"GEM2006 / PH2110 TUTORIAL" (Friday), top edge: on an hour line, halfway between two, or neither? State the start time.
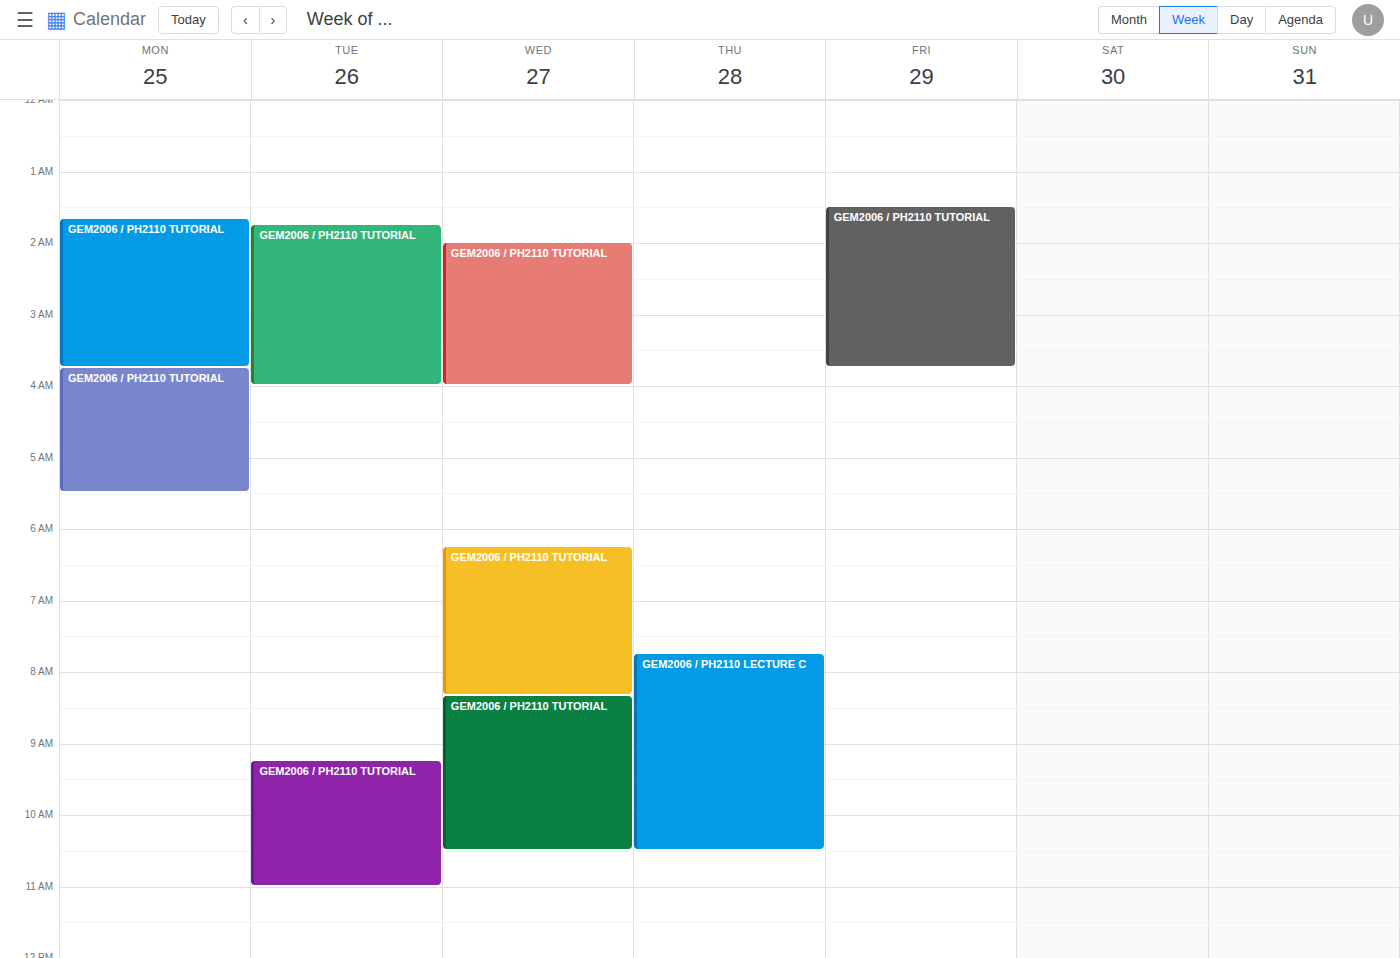
1:30 AM -- halfway between the 1 AM and 2 AM lines.